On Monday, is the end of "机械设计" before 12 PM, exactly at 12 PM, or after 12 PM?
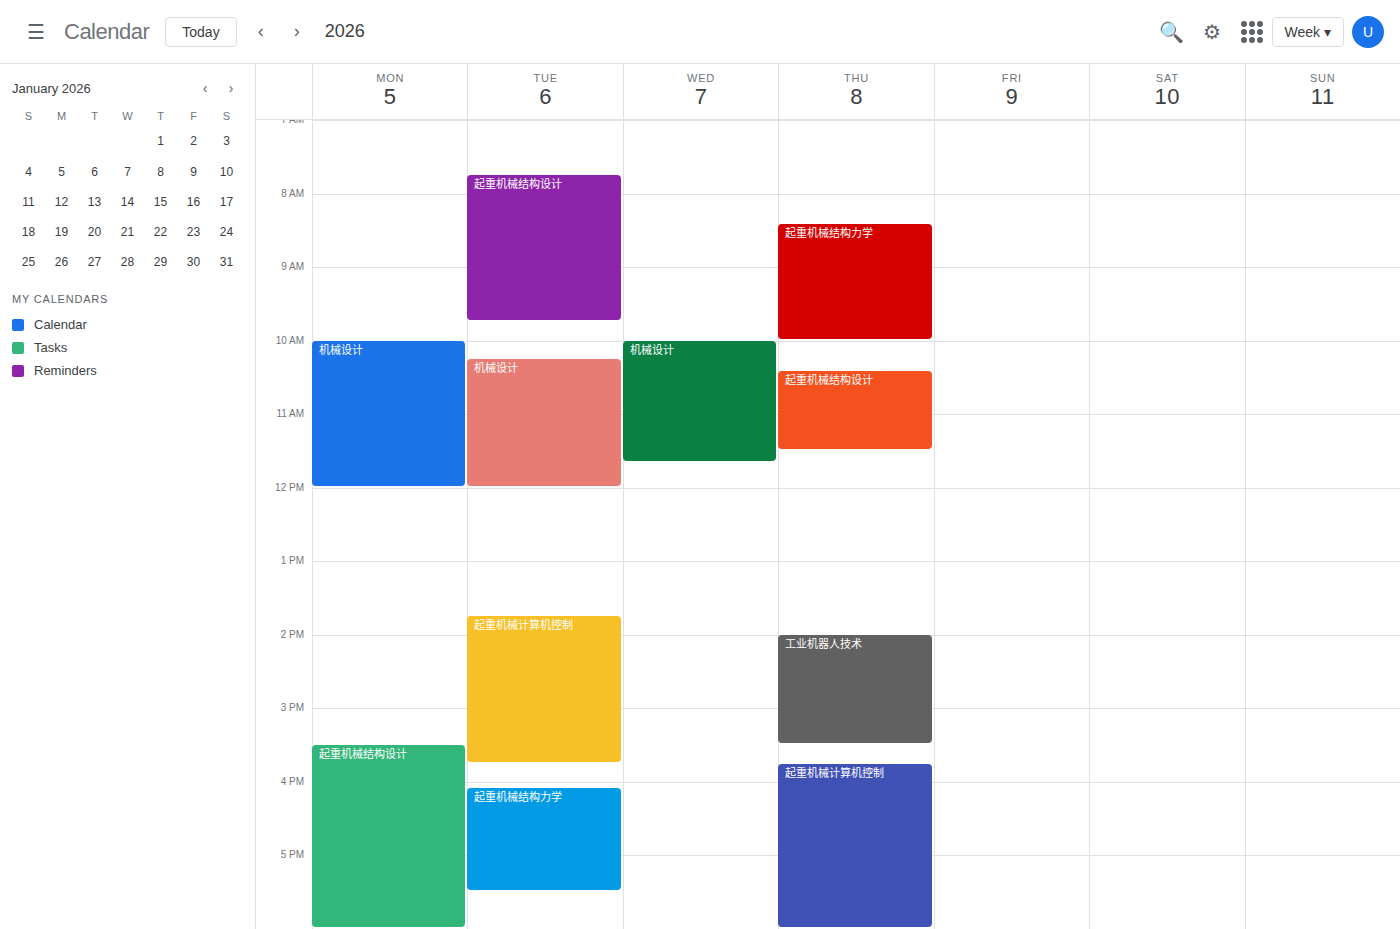
12:00 PM -- exactly at 12 PM, on the 12 PM line.